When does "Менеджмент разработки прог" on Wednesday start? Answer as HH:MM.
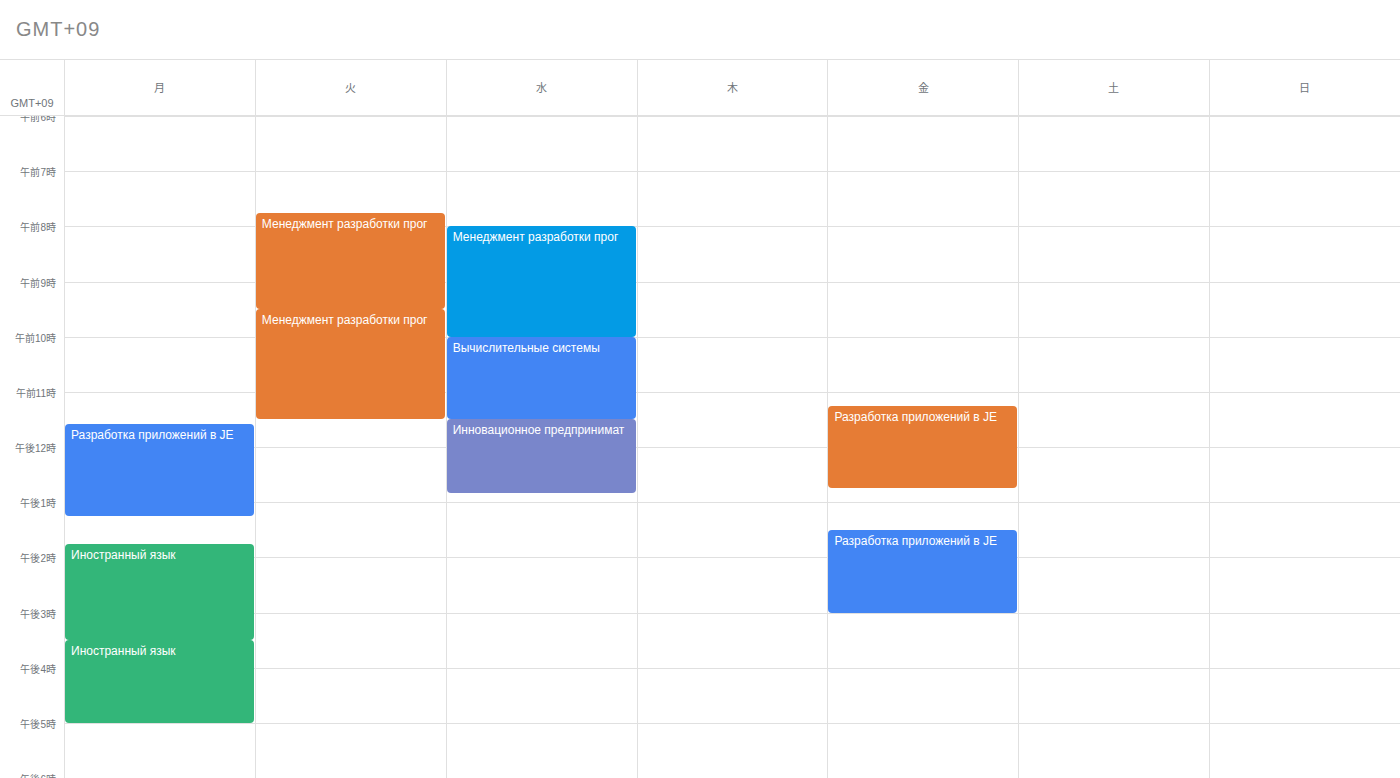
08:00